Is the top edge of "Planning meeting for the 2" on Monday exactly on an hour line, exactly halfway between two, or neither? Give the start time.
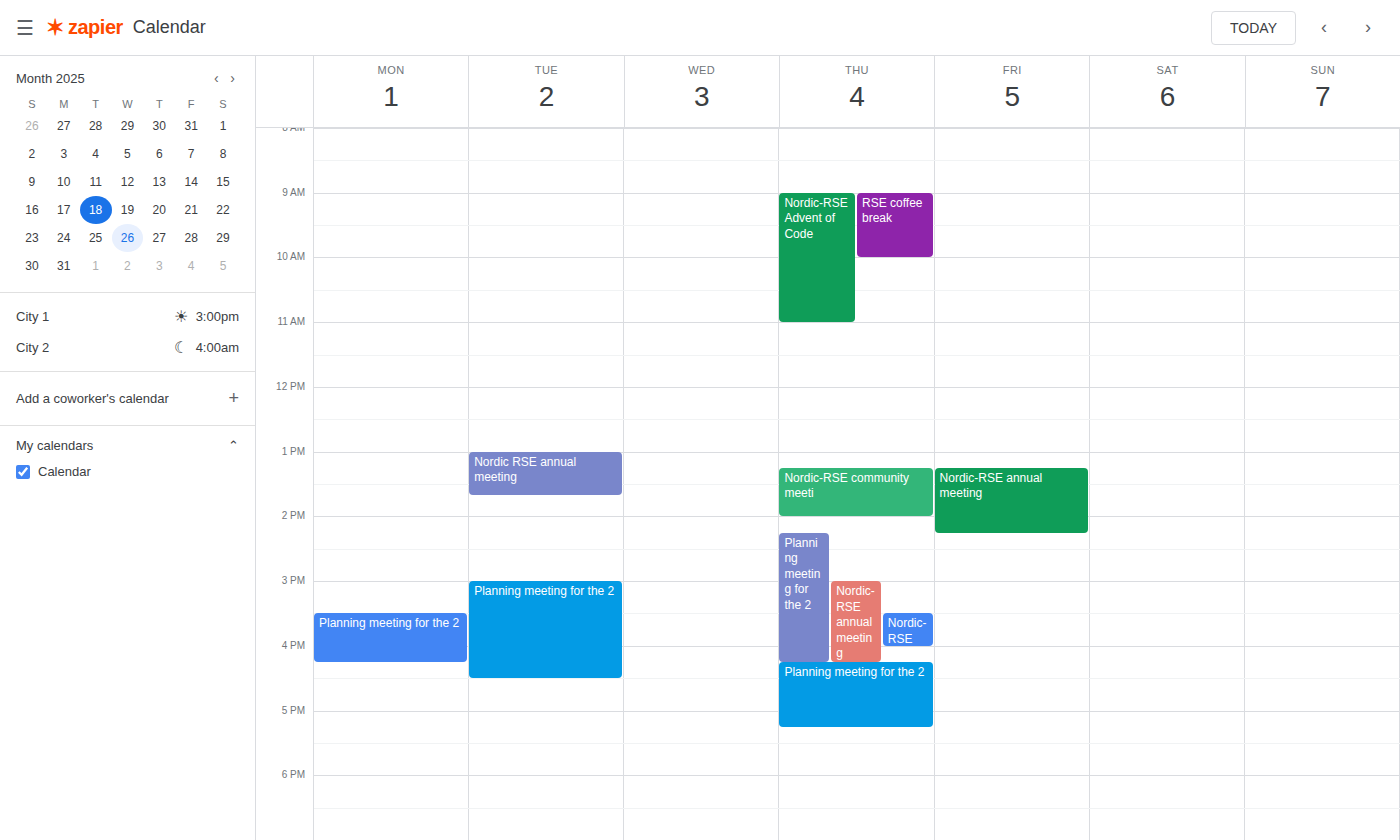
3:30 PM -- halfway between the 3 PM and 4 PM lines.